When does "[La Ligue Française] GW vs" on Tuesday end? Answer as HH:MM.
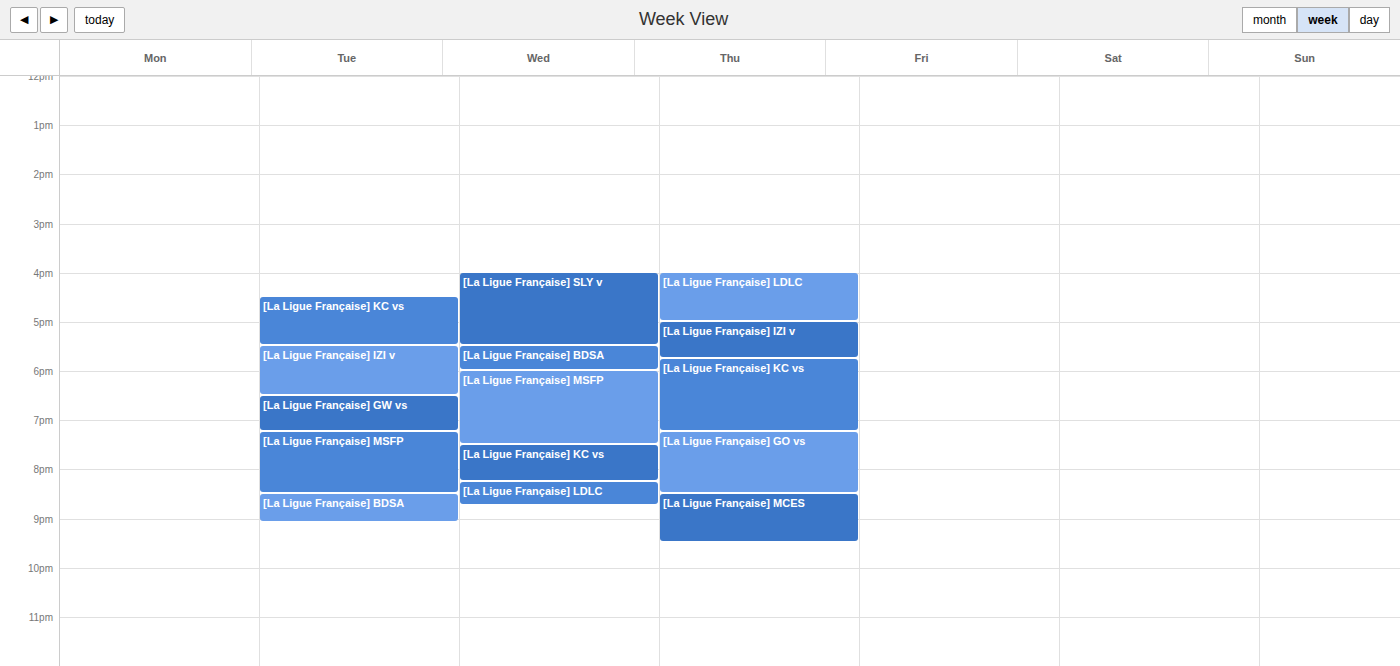
19:15